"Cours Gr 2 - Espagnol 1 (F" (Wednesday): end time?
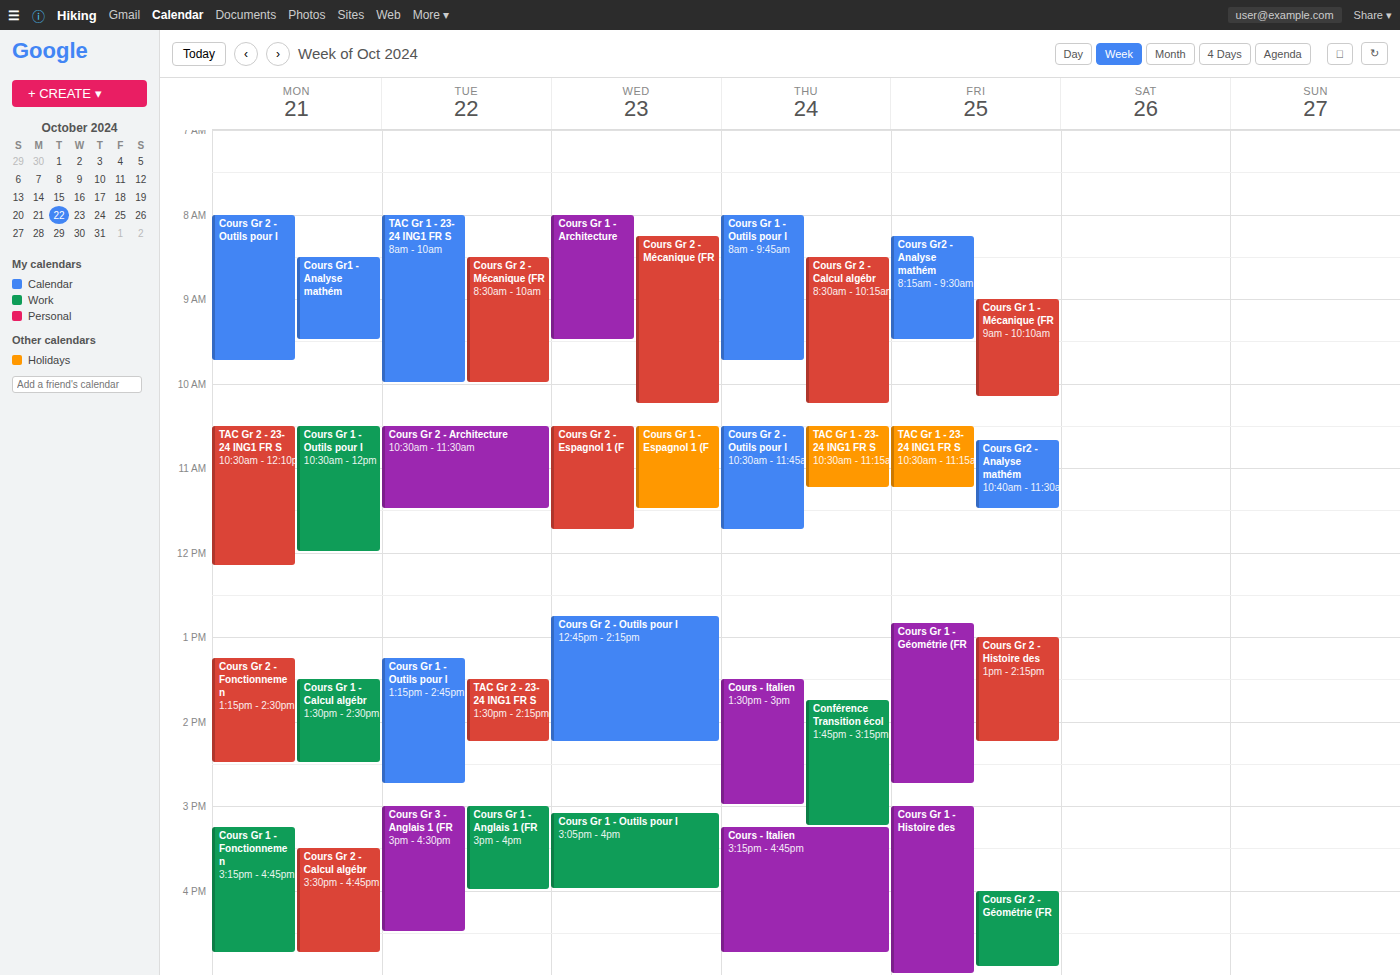
11:45